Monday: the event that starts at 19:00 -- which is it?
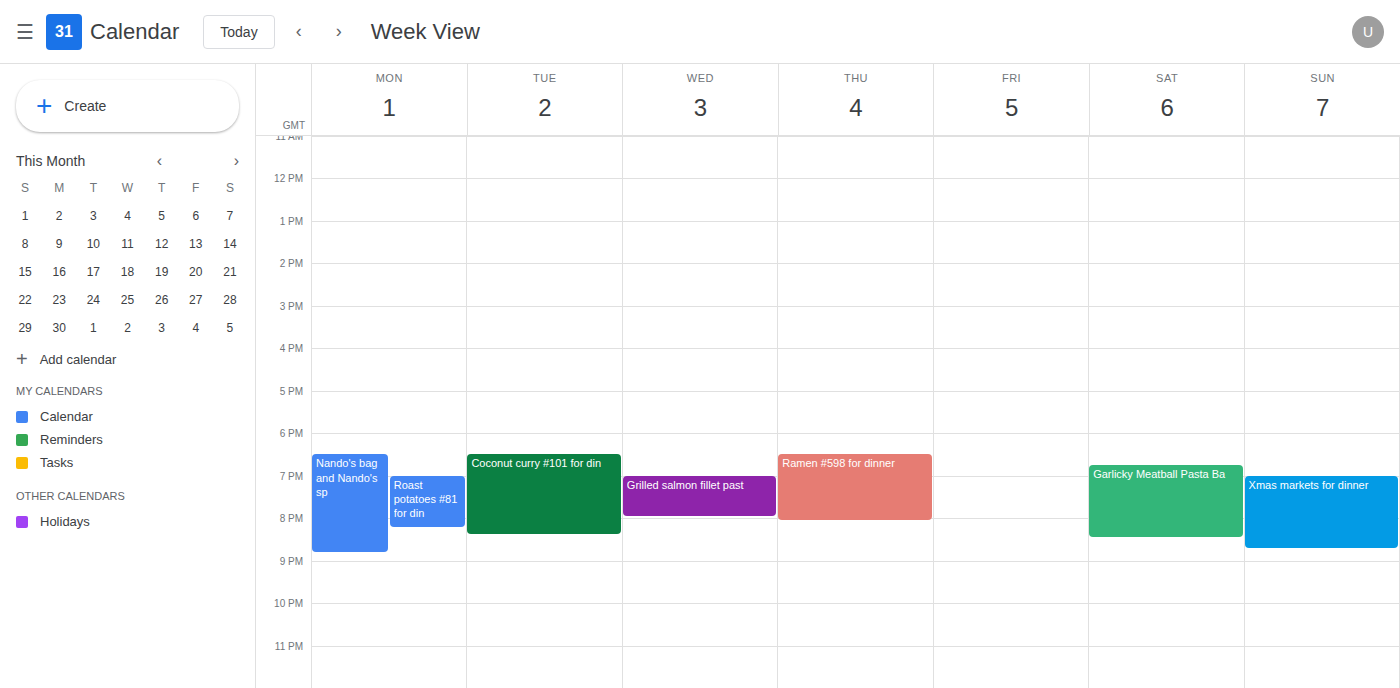
"Roast potatoes #81 for din"